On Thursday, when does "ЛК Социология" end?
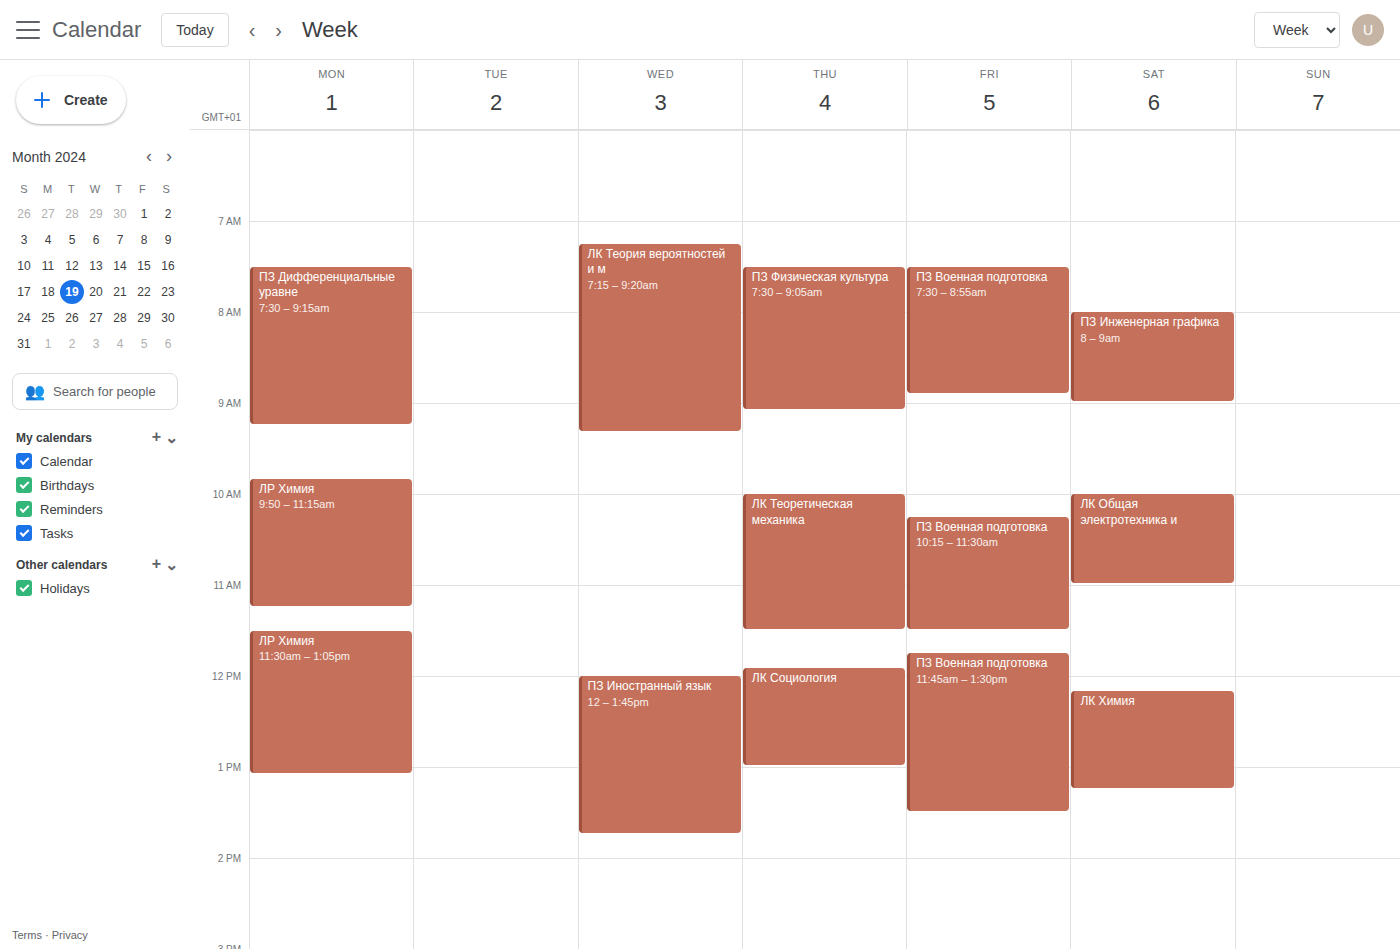
1:00 PM